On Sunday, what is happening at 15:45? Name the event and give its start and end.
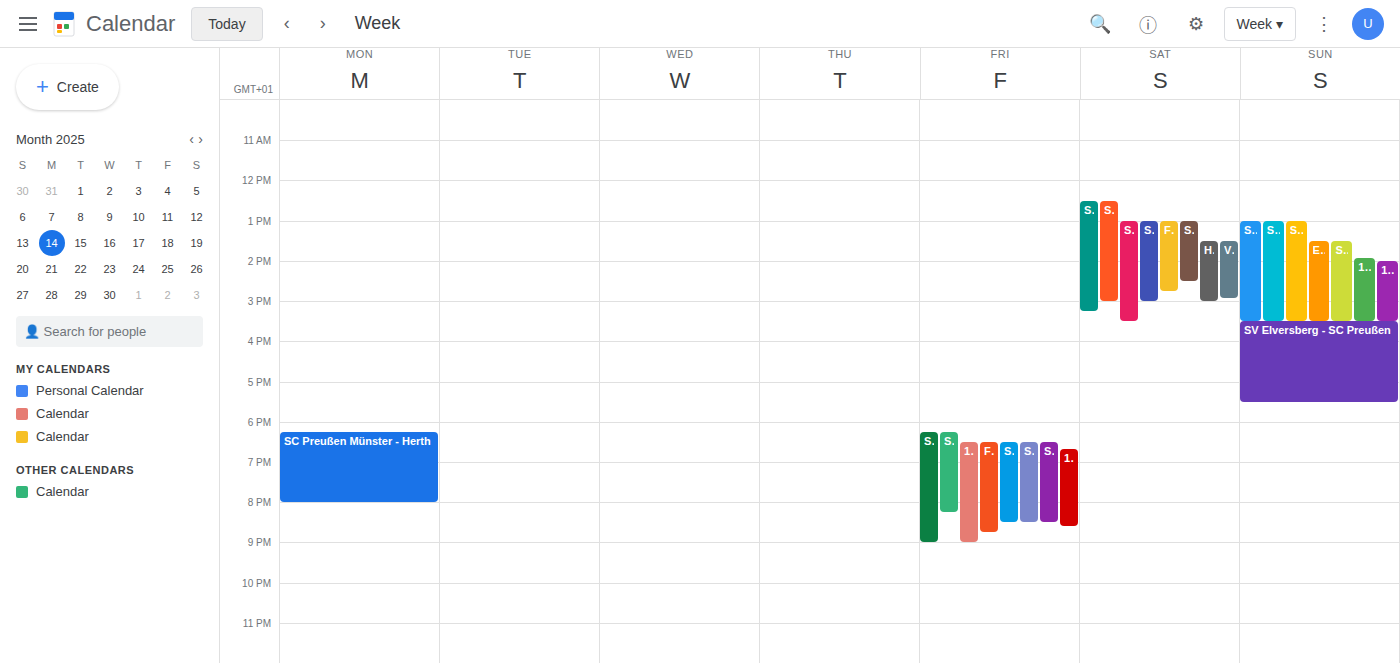
"SV Elversberg - SC Preußen", 15:30 to 17:30